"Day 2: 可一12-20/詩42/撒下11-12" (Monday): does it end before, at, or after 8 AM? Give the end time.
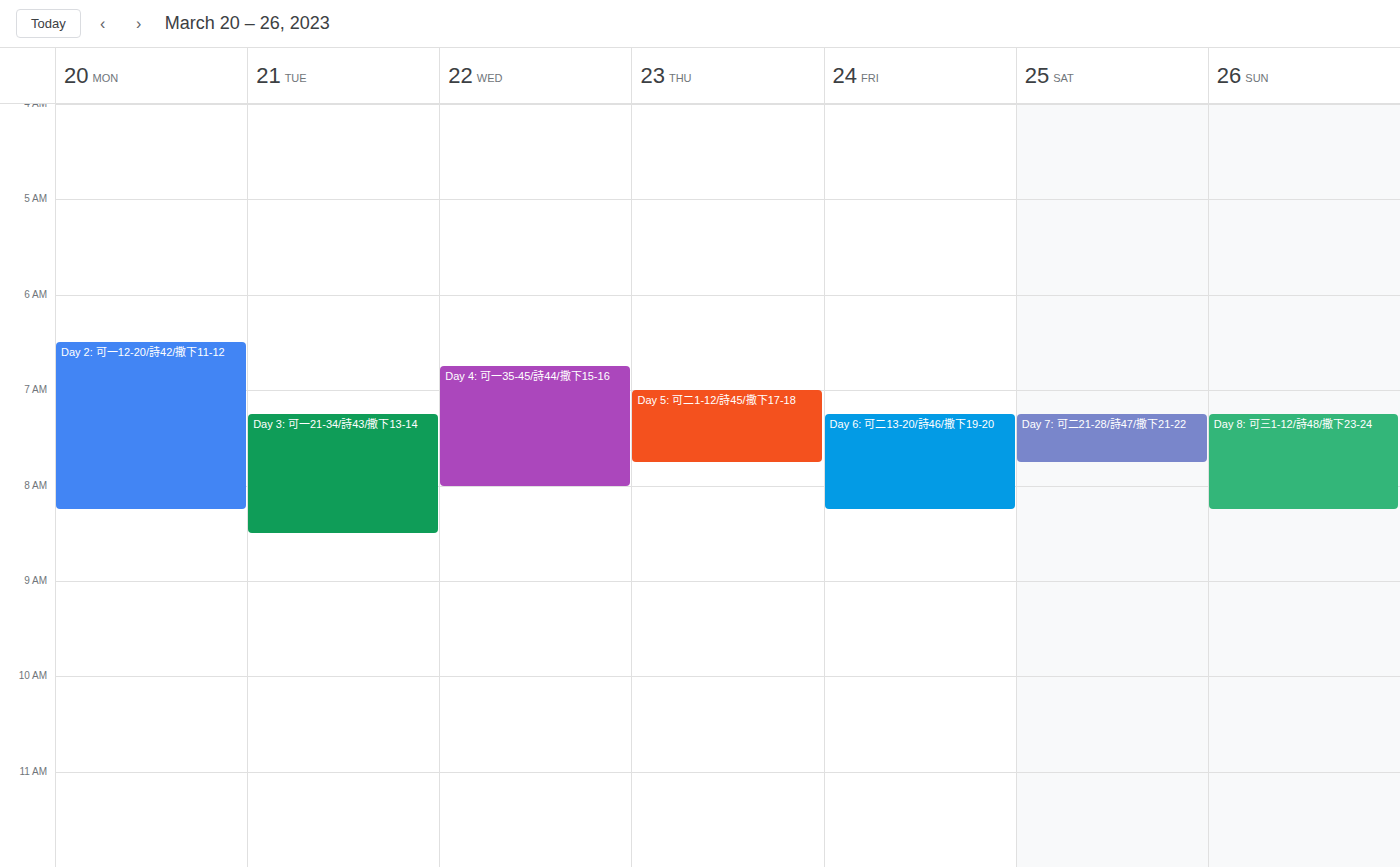
8:15 AM -- after 8 AM, 15 minutes below the 8 AM line.